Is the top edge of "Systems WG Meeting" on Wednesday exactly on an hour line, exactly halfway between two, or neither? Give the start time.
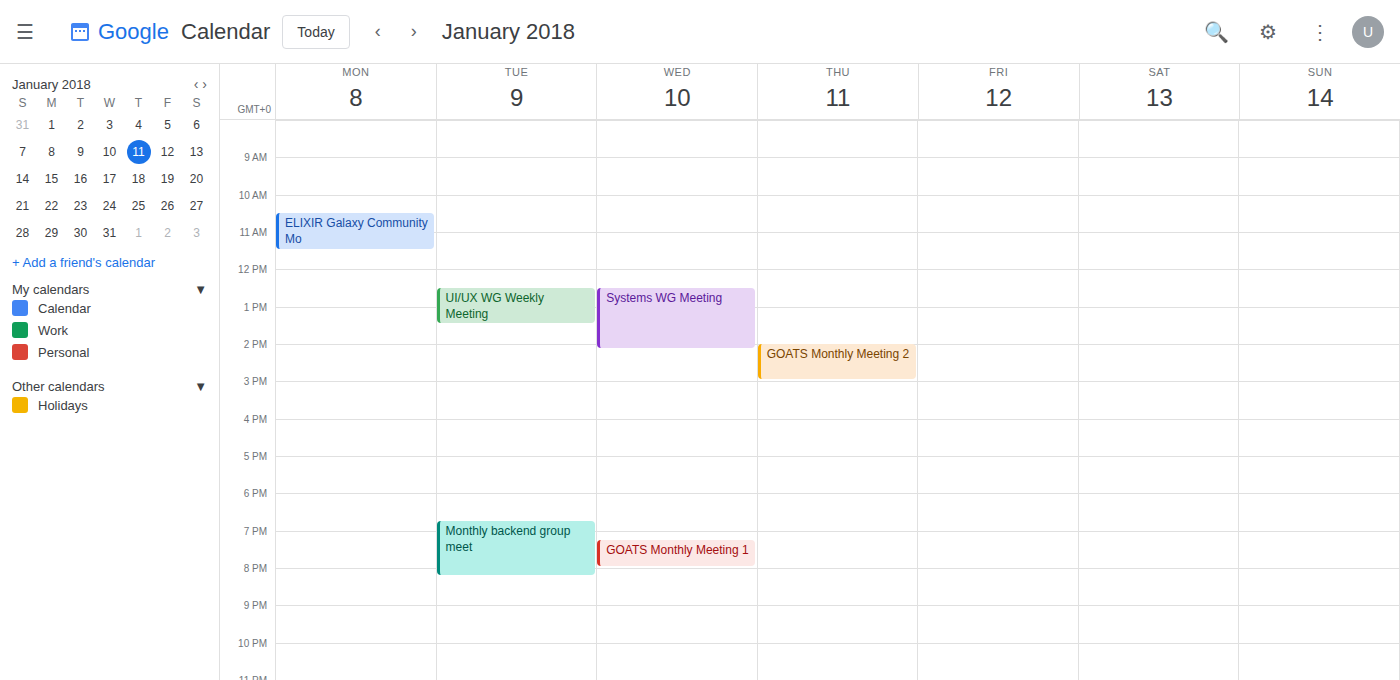
12:30 PM -- halfway between the 12 PM and 1 PM lines.